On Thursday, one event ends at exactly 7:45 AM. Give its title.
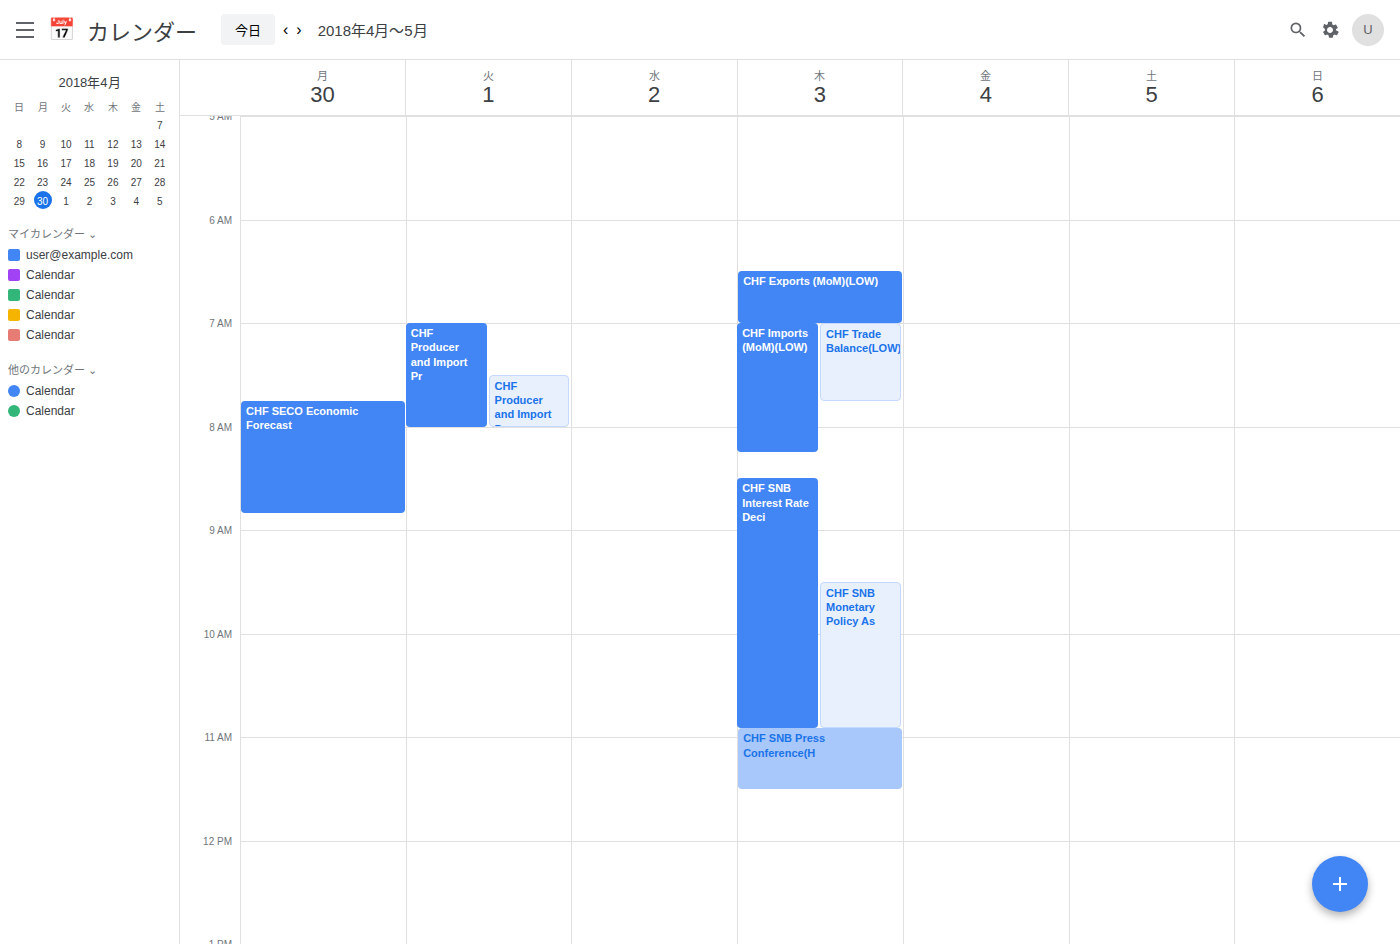
"CHF Trade Balance(LOW)"